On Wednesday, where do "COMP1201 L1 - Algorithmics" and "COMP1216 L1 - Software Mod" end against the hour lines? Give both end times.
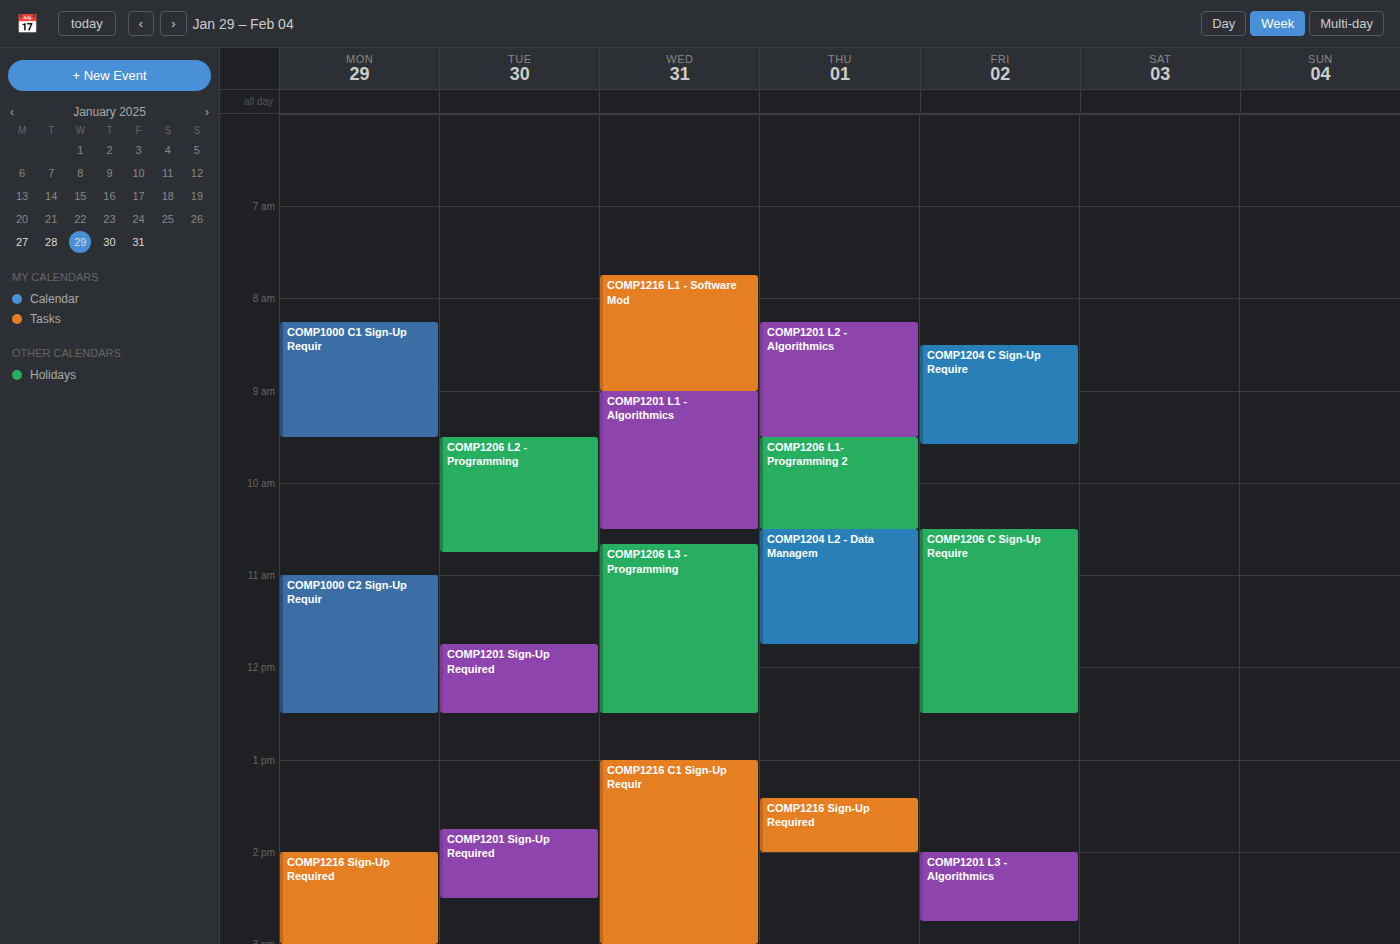
"COMP1201 L1 - Algorithmics": 10:30 AM, halfway between the 10 AM and 11 AM lines. "COMP1216 L1 - Software Mod": 9:00 AM, exactly on the 9 AM line.